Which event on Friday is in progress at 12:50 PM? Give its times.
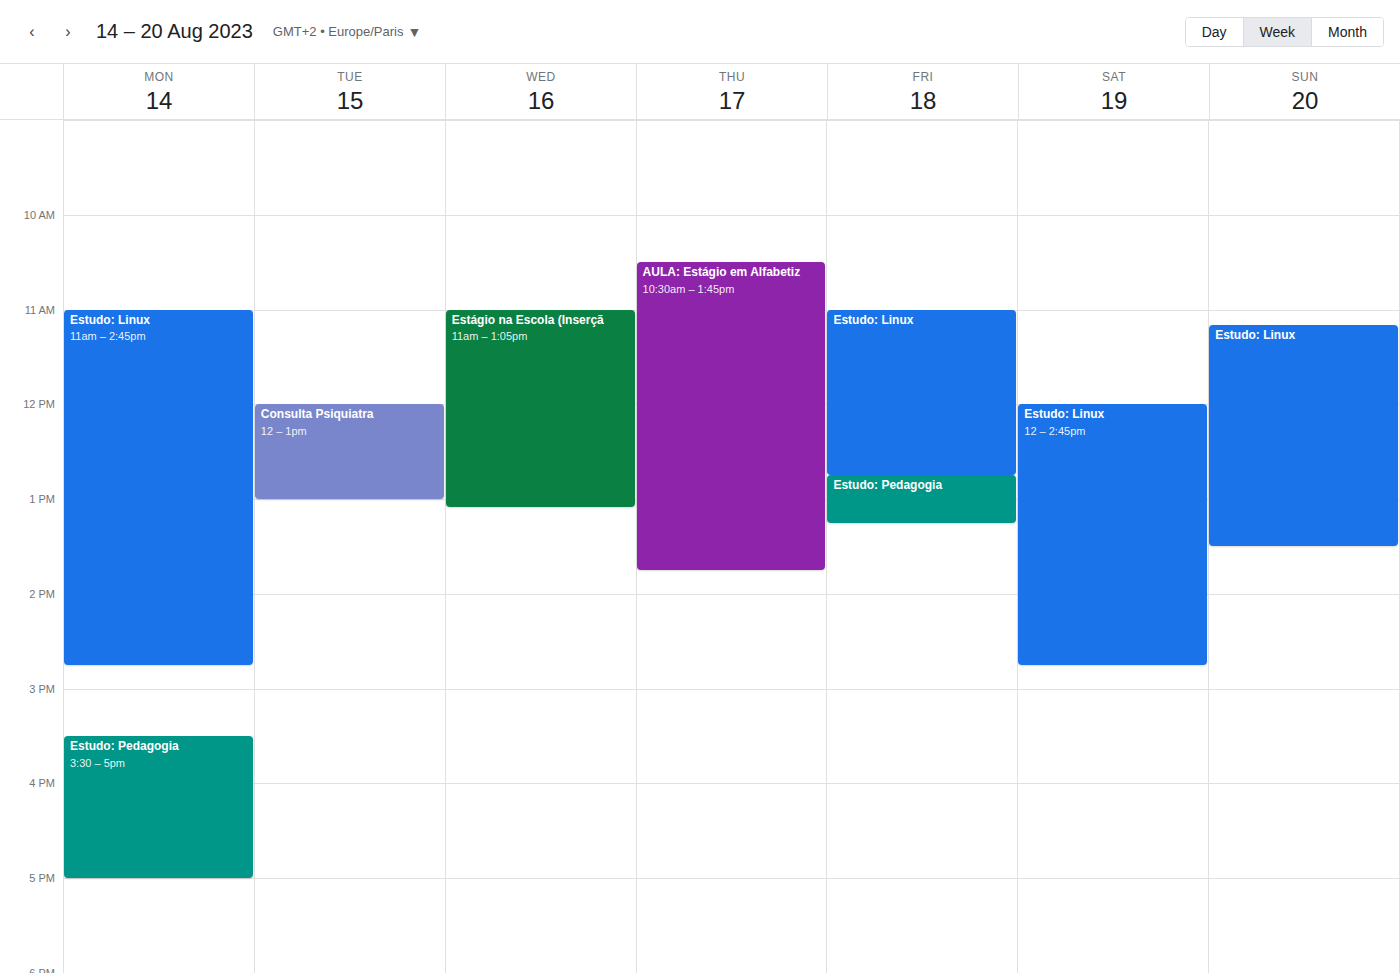
"Estudo: Pedagogia", 12:45 PM to 1:15 PM